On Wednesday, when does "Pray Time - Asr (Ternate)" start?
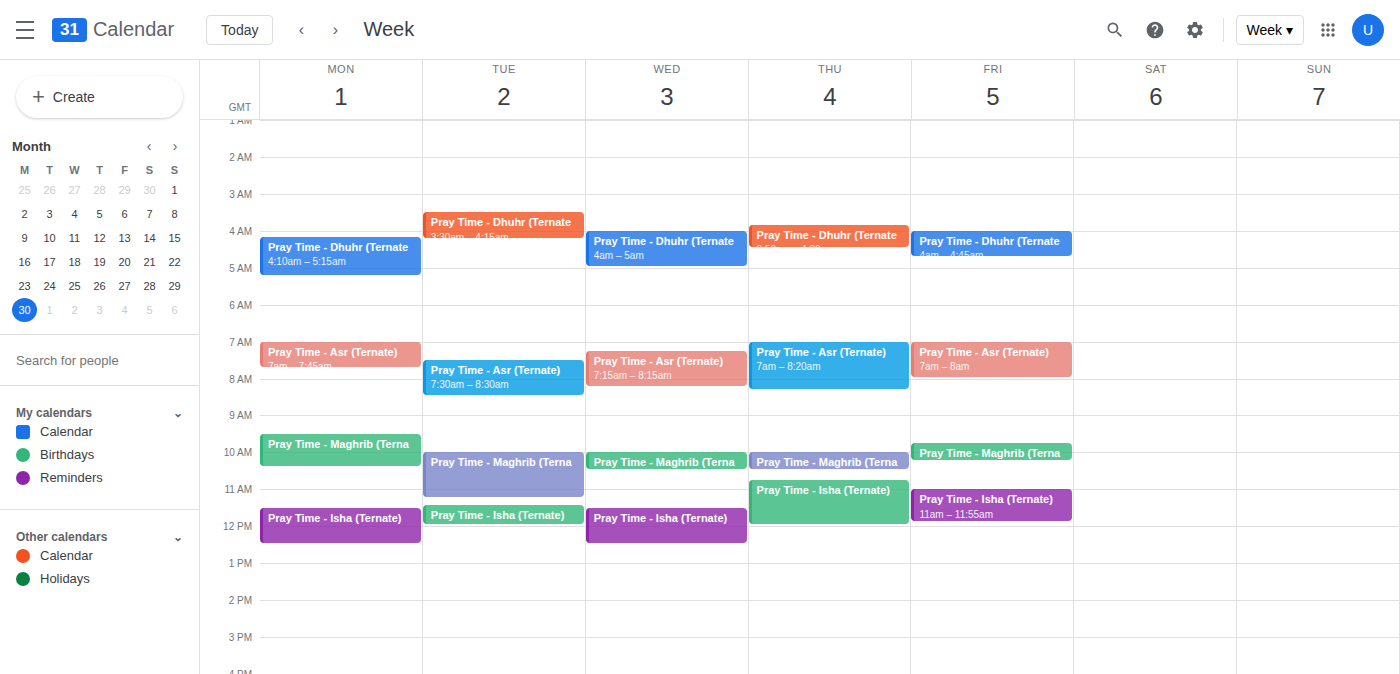
07:15